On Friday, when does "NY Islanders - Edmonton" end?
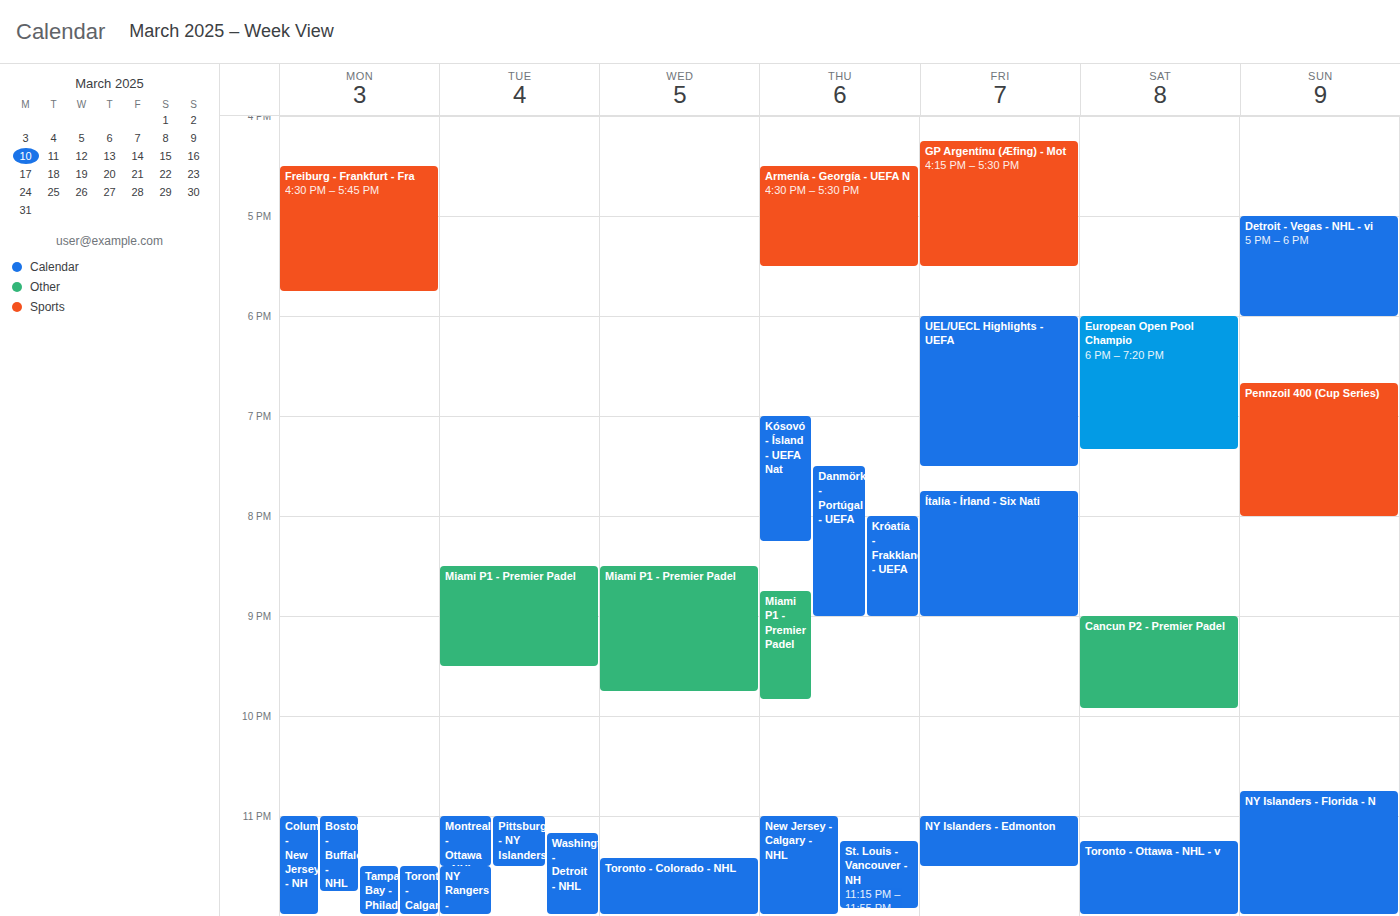
11:30 PM